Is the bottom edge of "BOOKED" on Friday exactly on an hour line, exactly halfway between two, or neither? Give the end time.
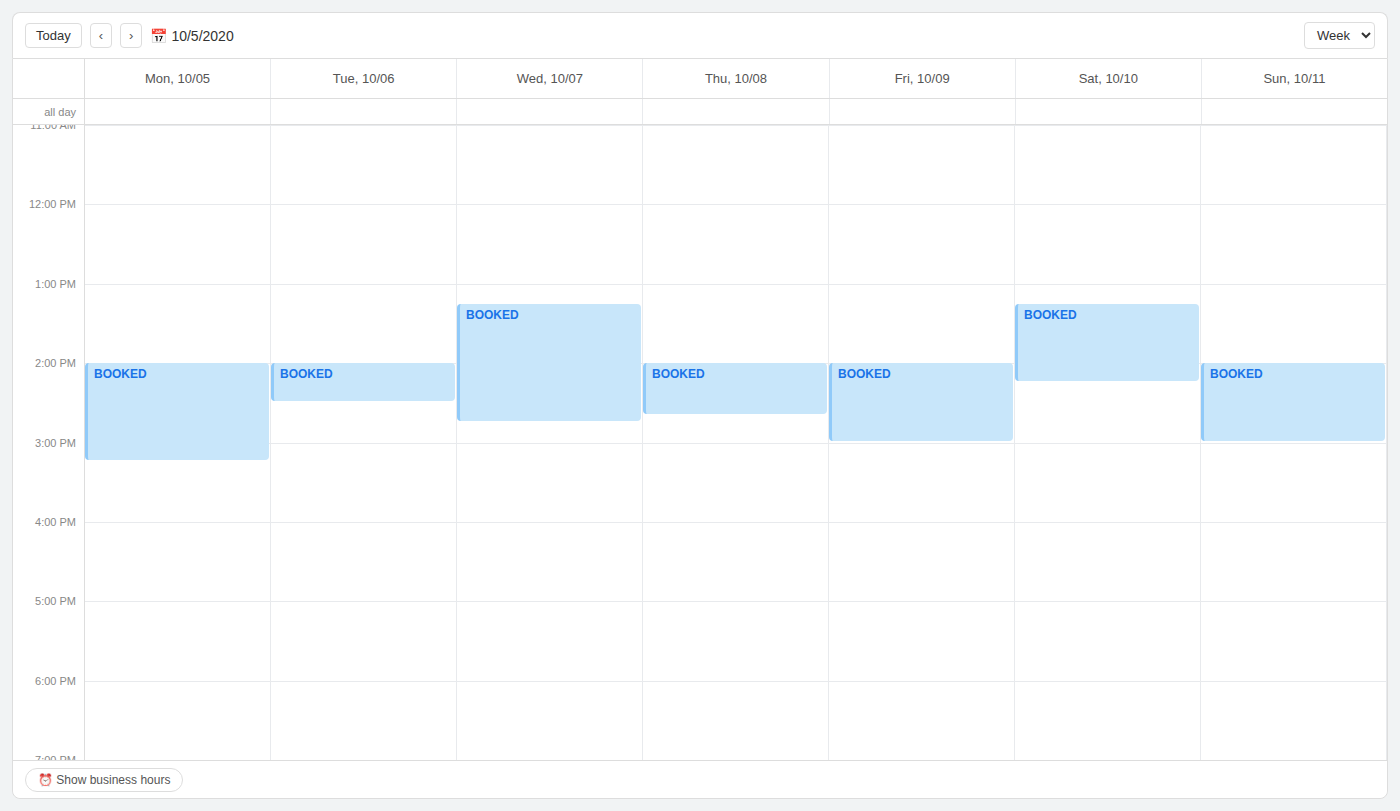
3:00 PM -- exactly on the 3 PM line.